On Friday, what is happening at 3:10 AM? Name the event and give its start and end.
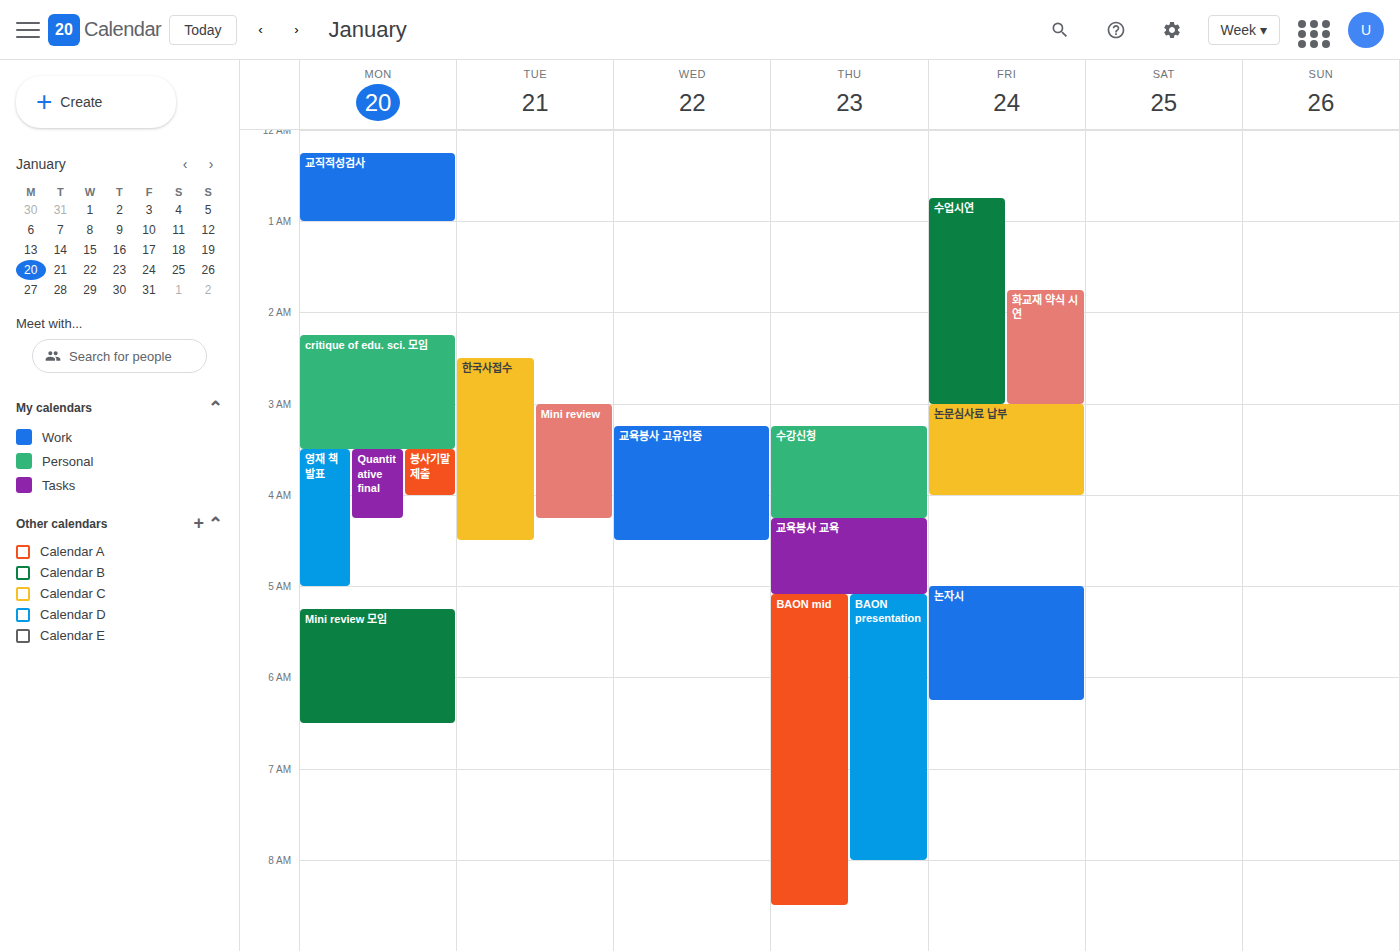
"논문심사료 납부", 3:00 AM to 4:00 AM